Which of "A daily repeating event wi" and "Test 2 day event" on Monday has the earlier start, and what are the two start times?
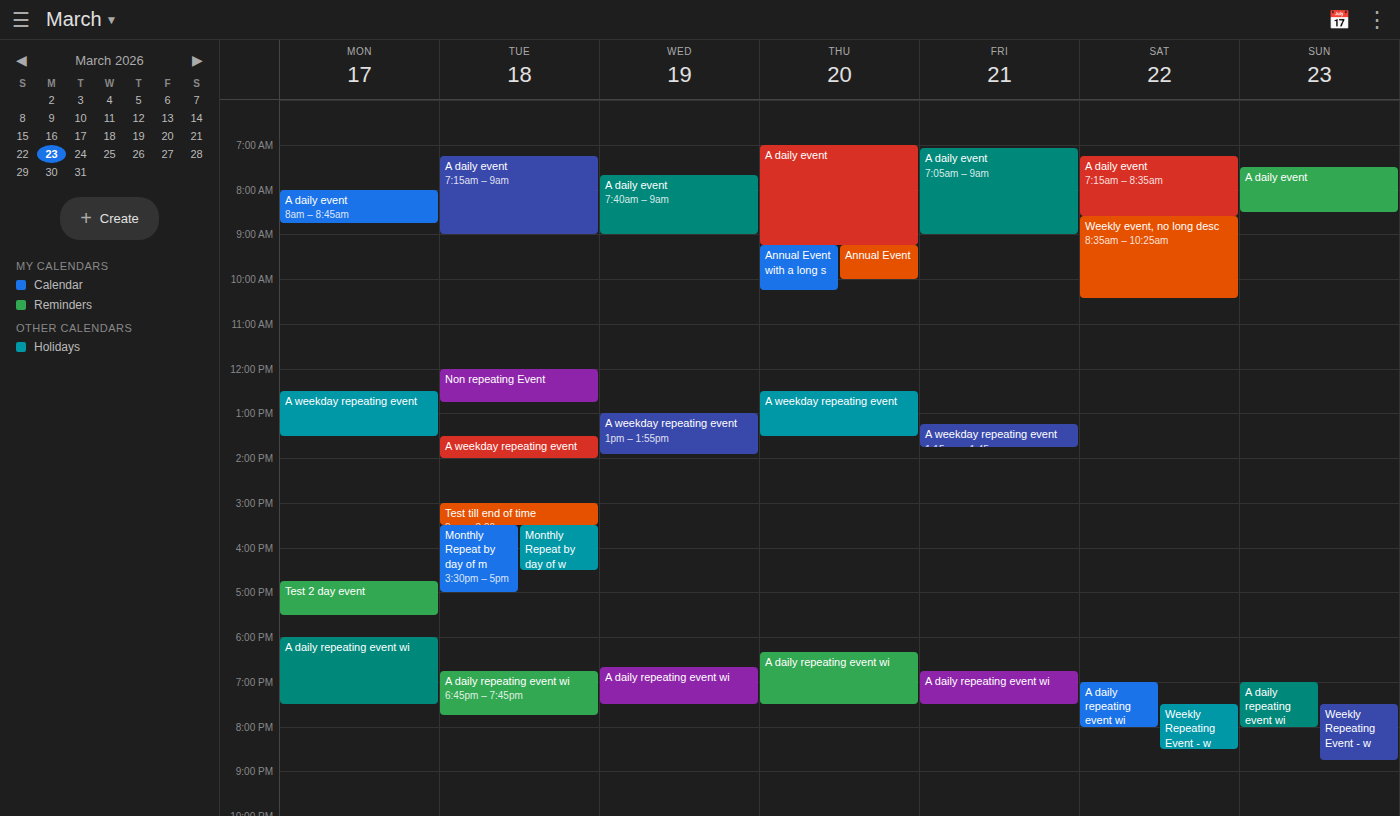
"Test 2 day event" 16:45; "A daily repeating event wi" 18:00.